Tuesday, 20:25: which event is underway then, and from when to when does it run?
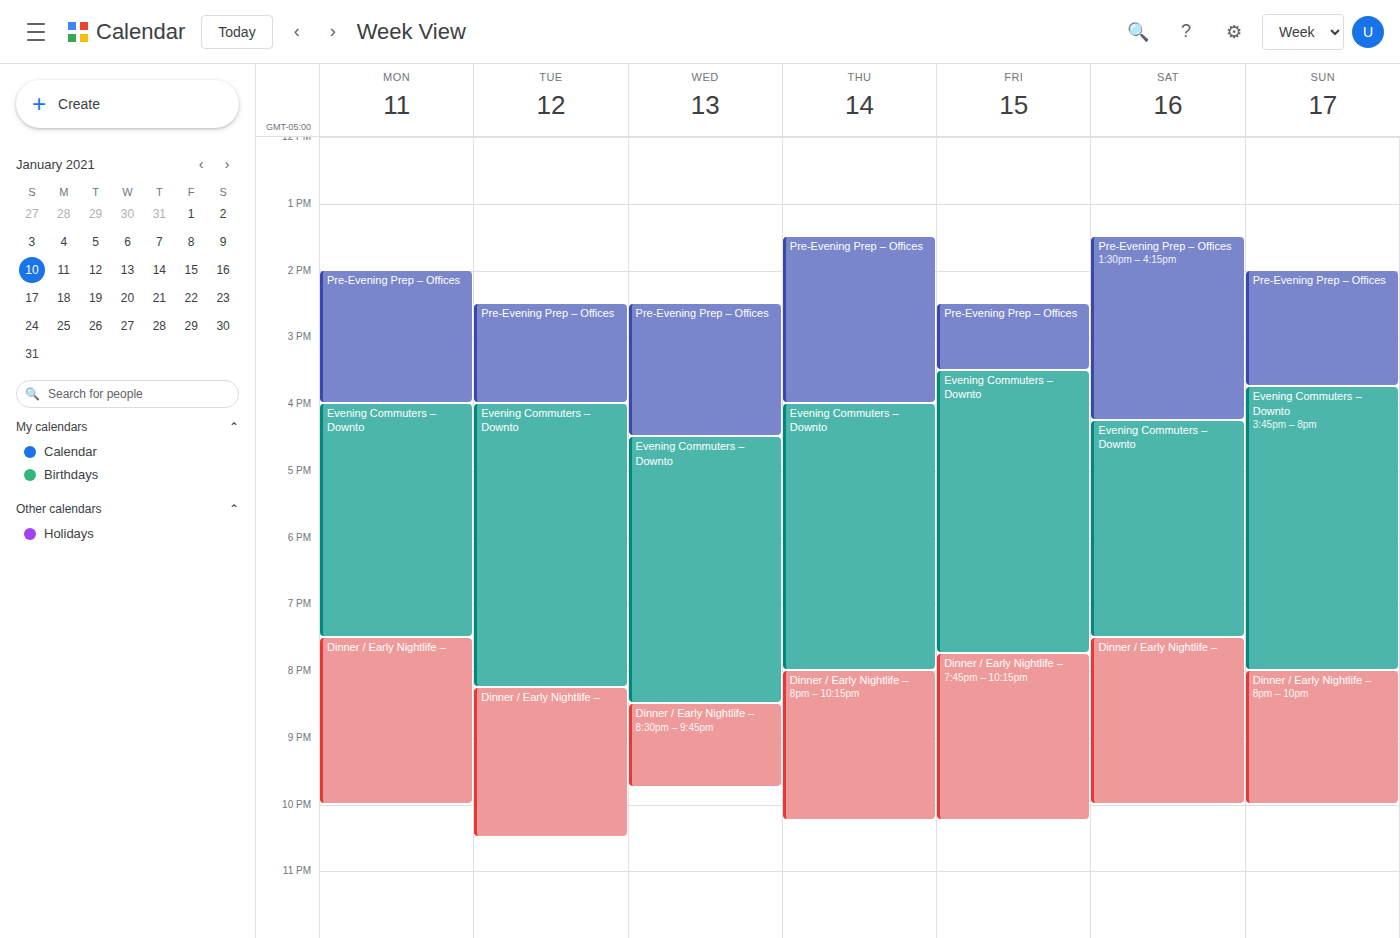
"Dinner / Early Nightlife –", 20:15 to 22:30